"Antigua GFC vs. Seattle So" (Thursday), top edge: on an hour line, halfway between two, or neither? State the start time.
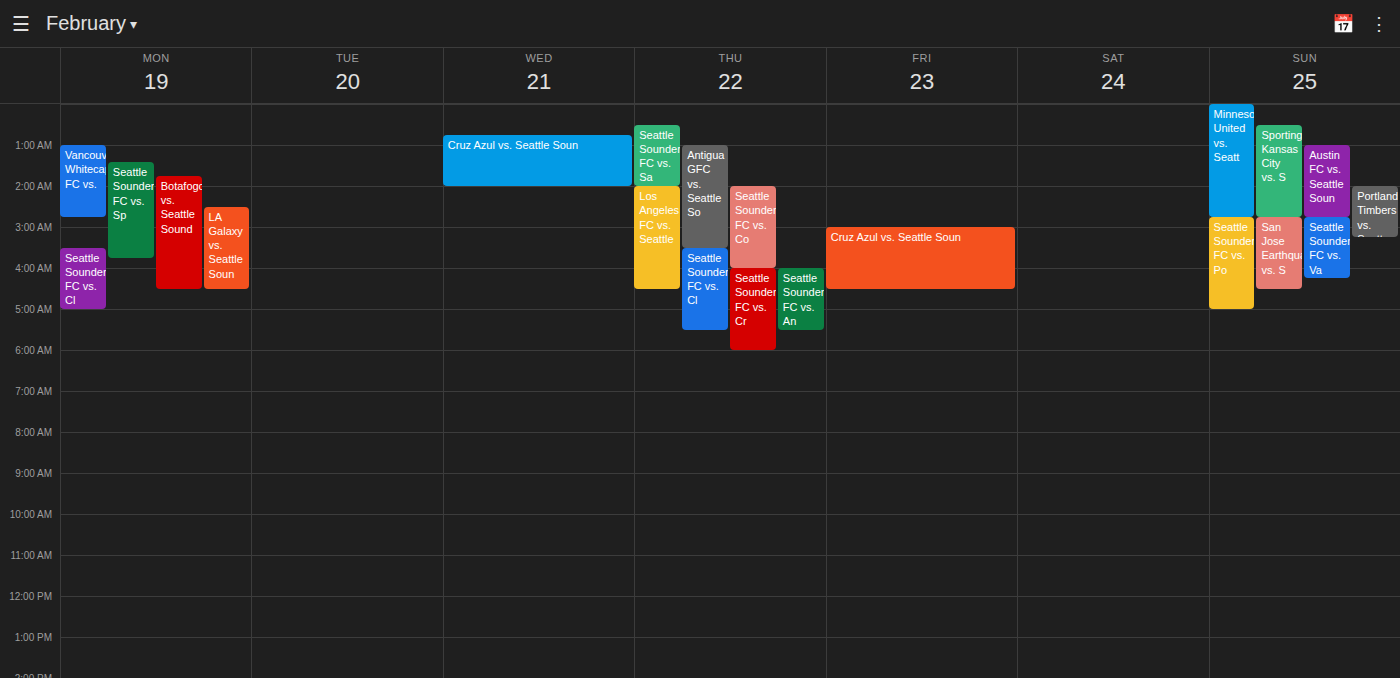
01:00 -- exactly on the 01:00 line.